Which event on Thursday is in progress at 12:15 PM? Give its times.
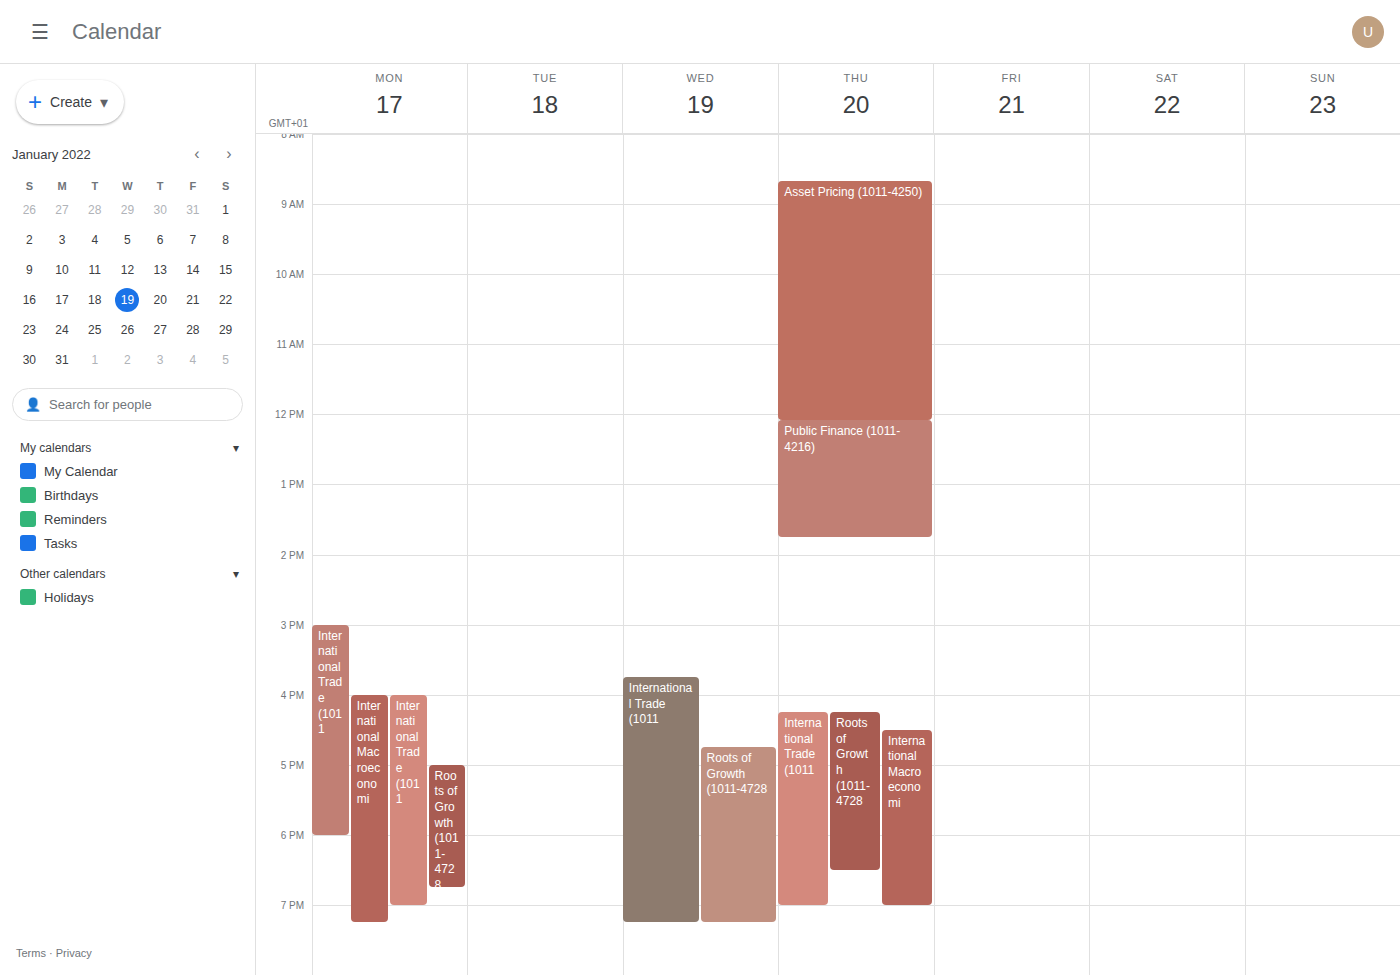
"Public Finance (1011-4216)", 12:05 PM to 1:45 PM